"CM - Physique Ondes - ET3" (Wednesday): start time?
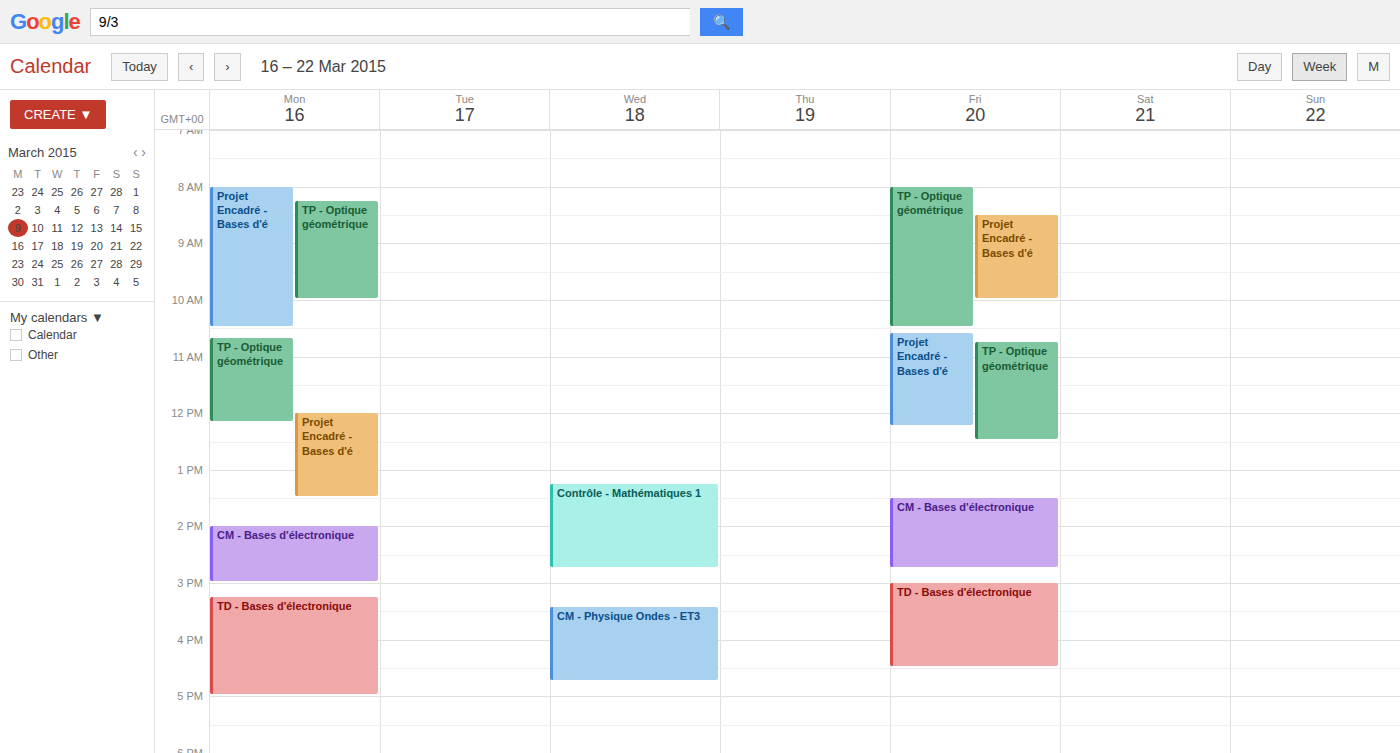
3:25 PM